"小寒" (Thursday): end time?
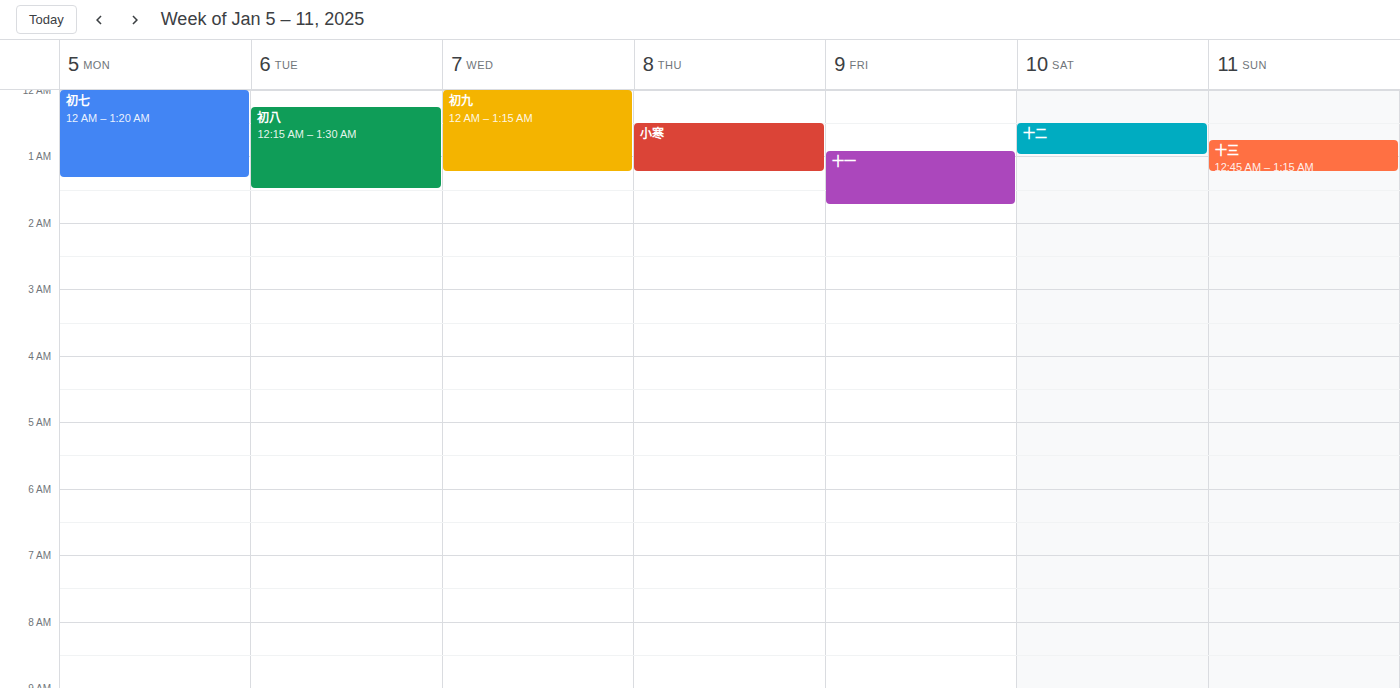
1:15 AM